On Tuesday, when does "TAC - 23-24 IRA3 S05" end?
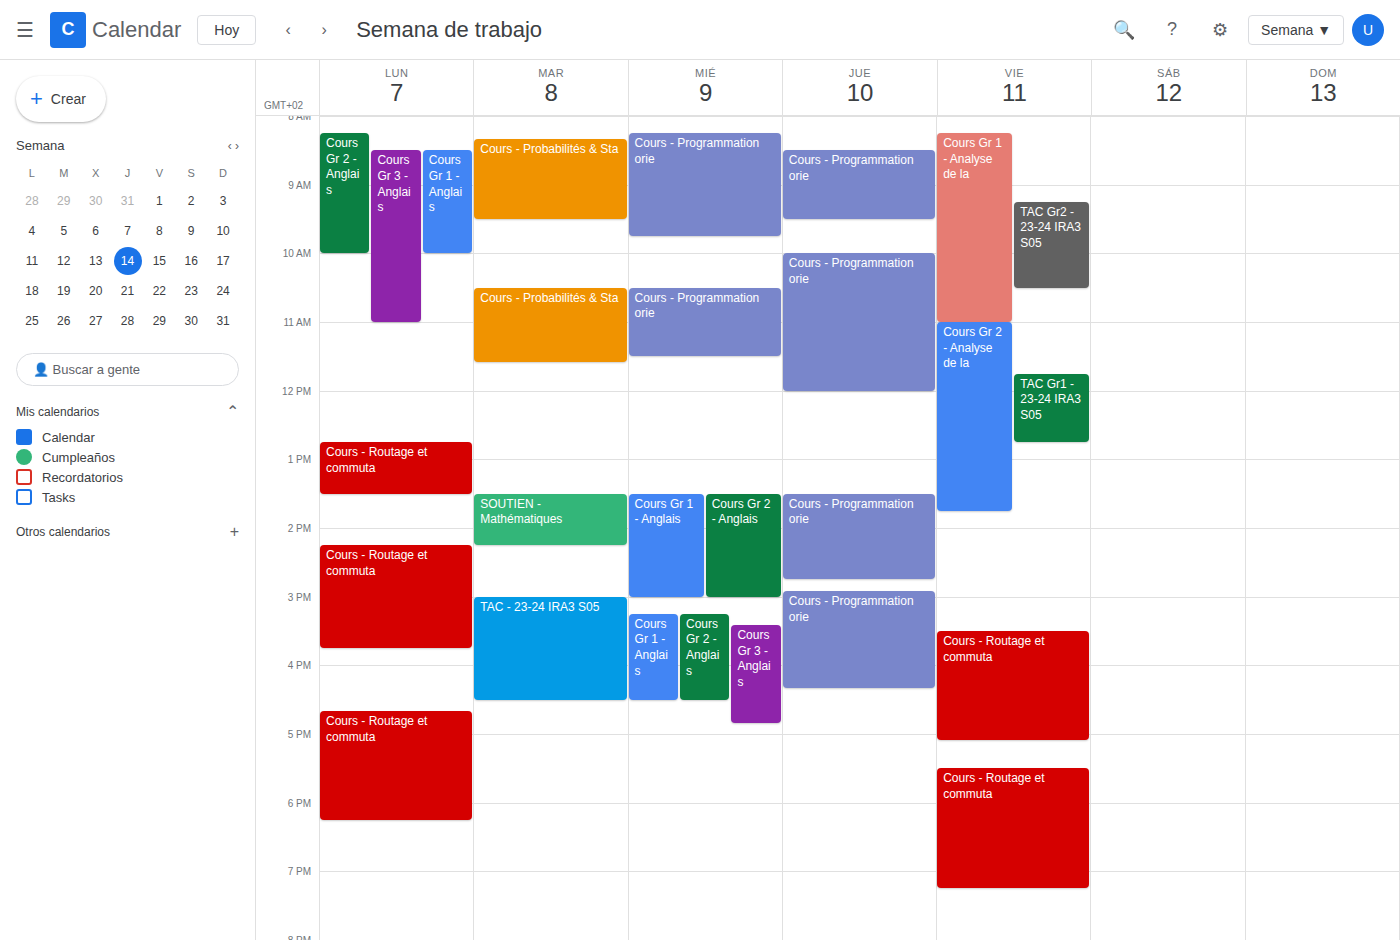
4:30 PM